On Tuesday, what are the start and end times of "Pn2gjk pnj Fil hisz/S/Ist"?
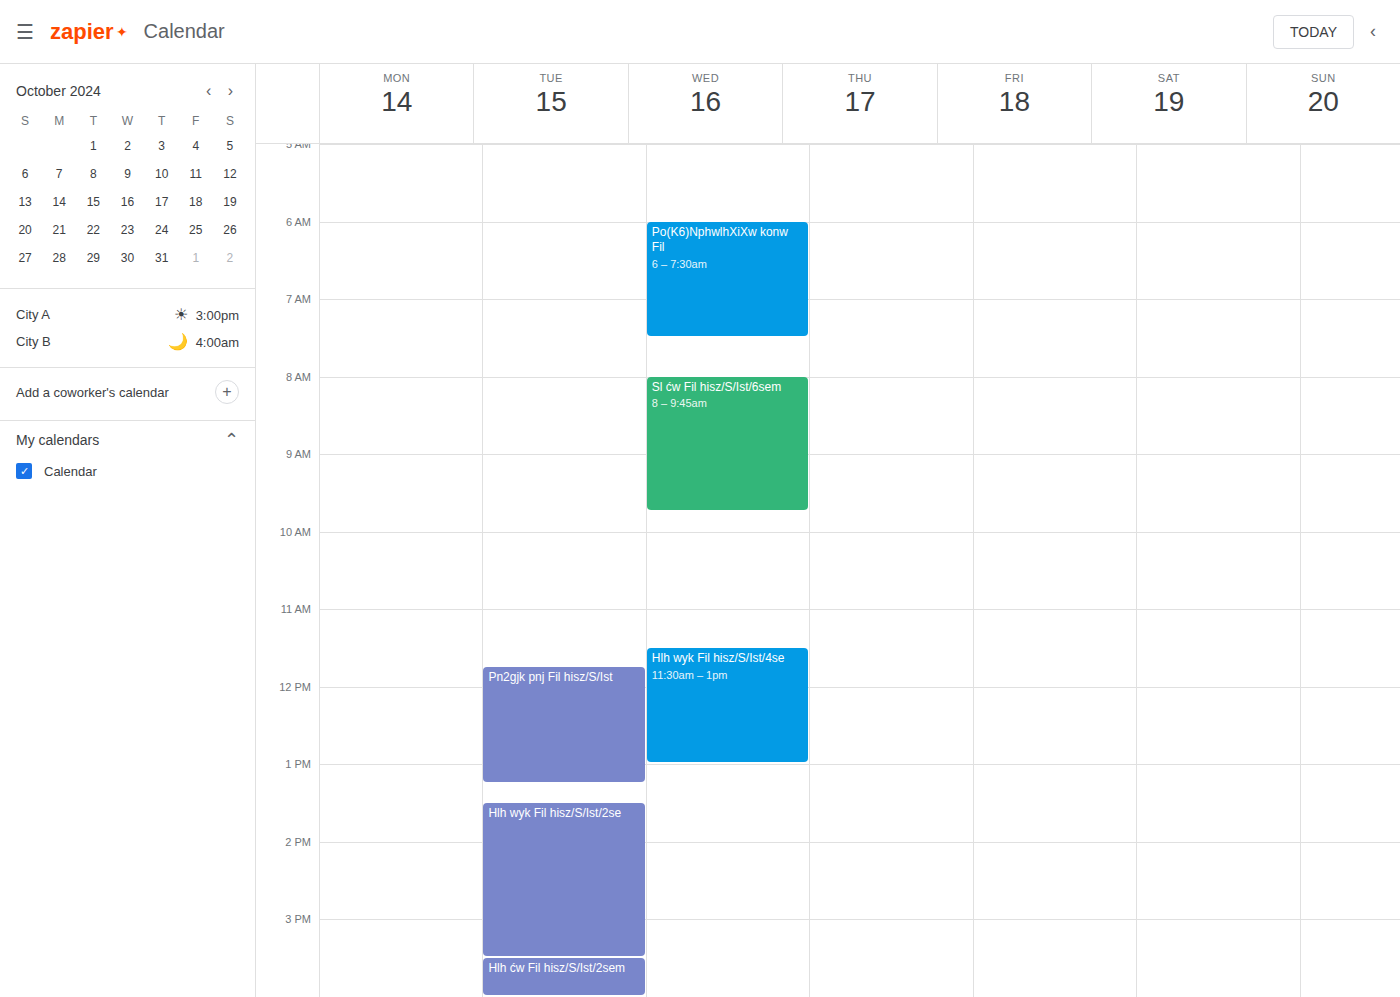
11:45 to 13:15